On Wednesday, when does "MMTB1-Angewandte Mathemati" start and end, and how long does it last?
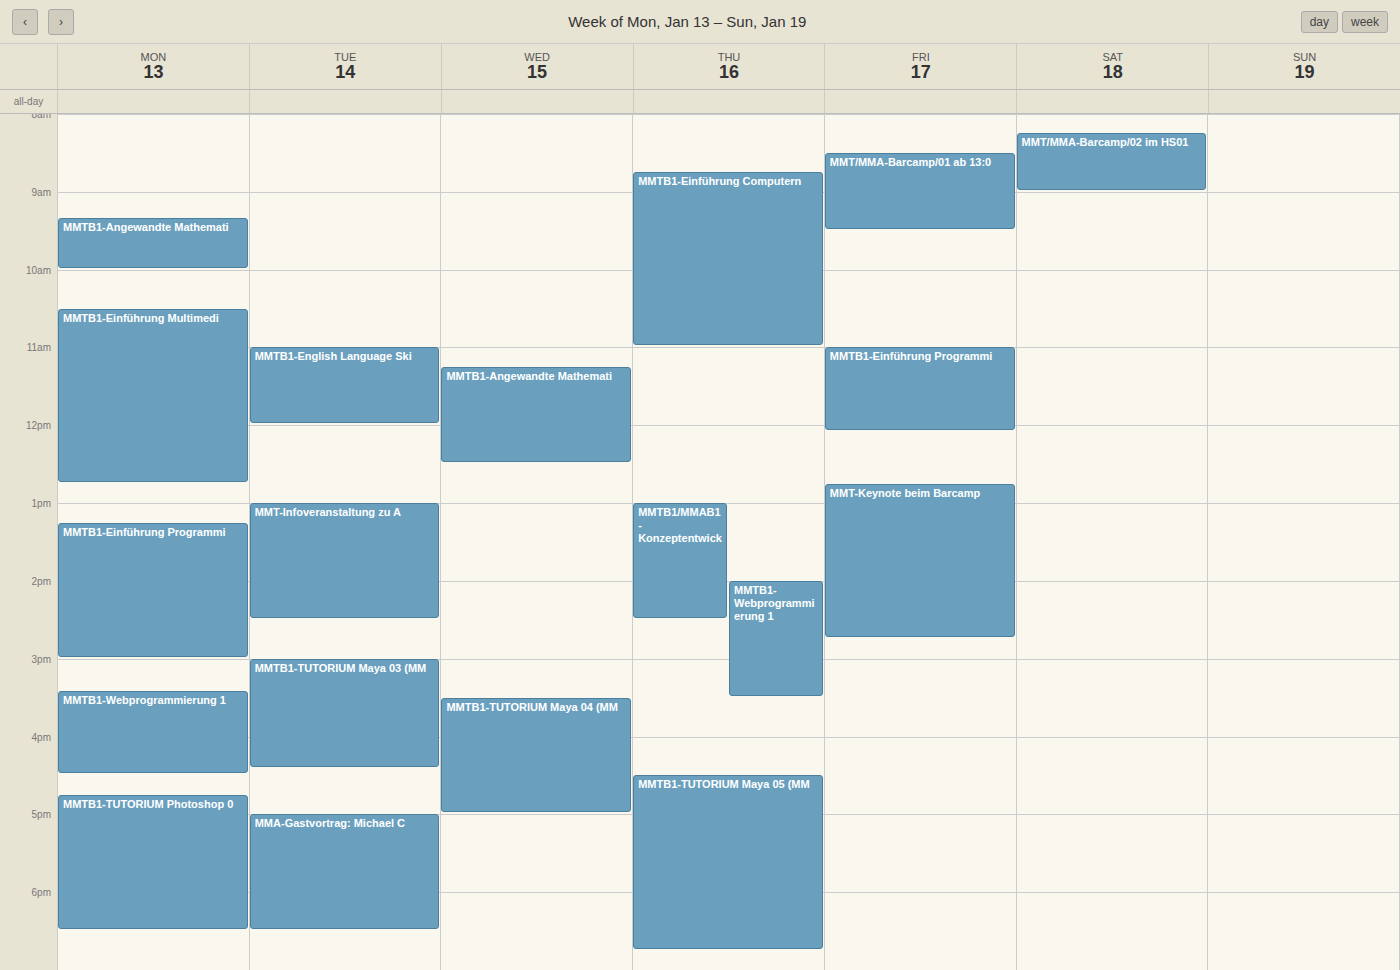
11:15 AM to 12:30 PM, 1 hour 15 minutes